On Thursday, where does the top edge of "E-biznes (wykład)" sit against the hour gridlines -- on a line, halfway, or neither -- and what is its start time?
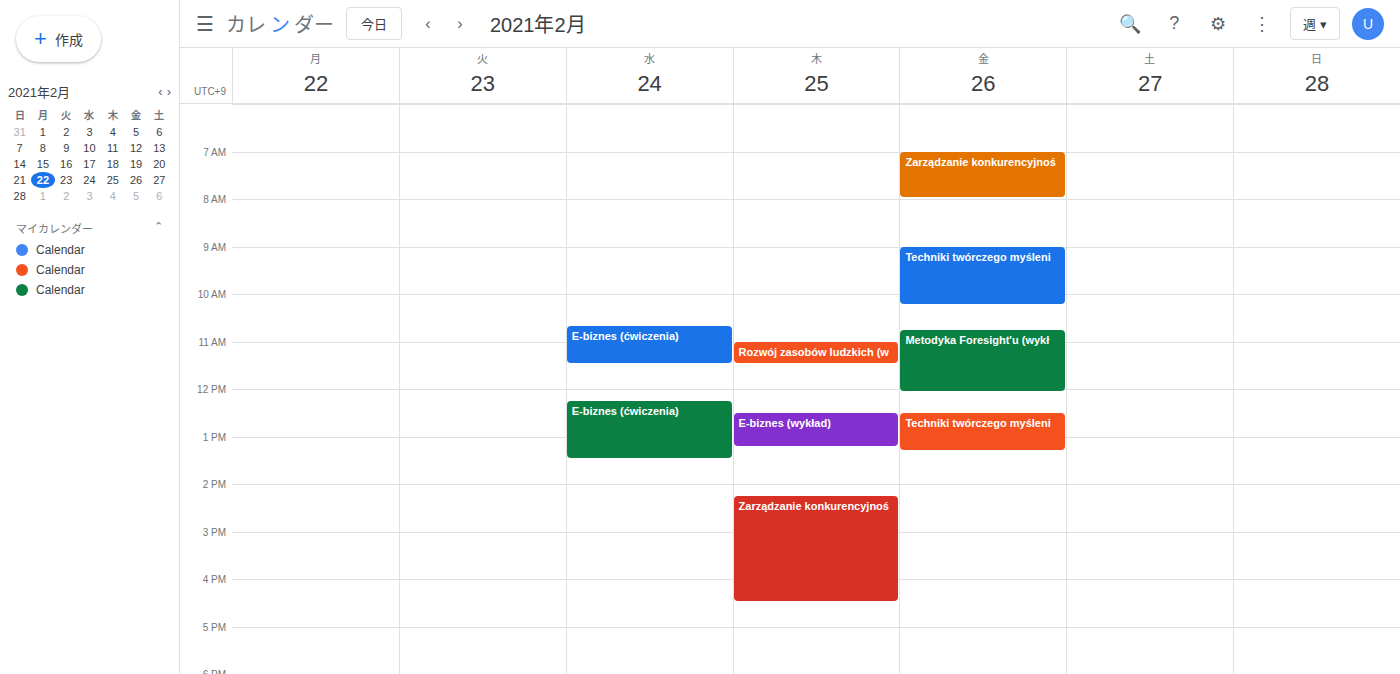
12:30 PM -- halfway between the 12 PM and 1 PM lines.